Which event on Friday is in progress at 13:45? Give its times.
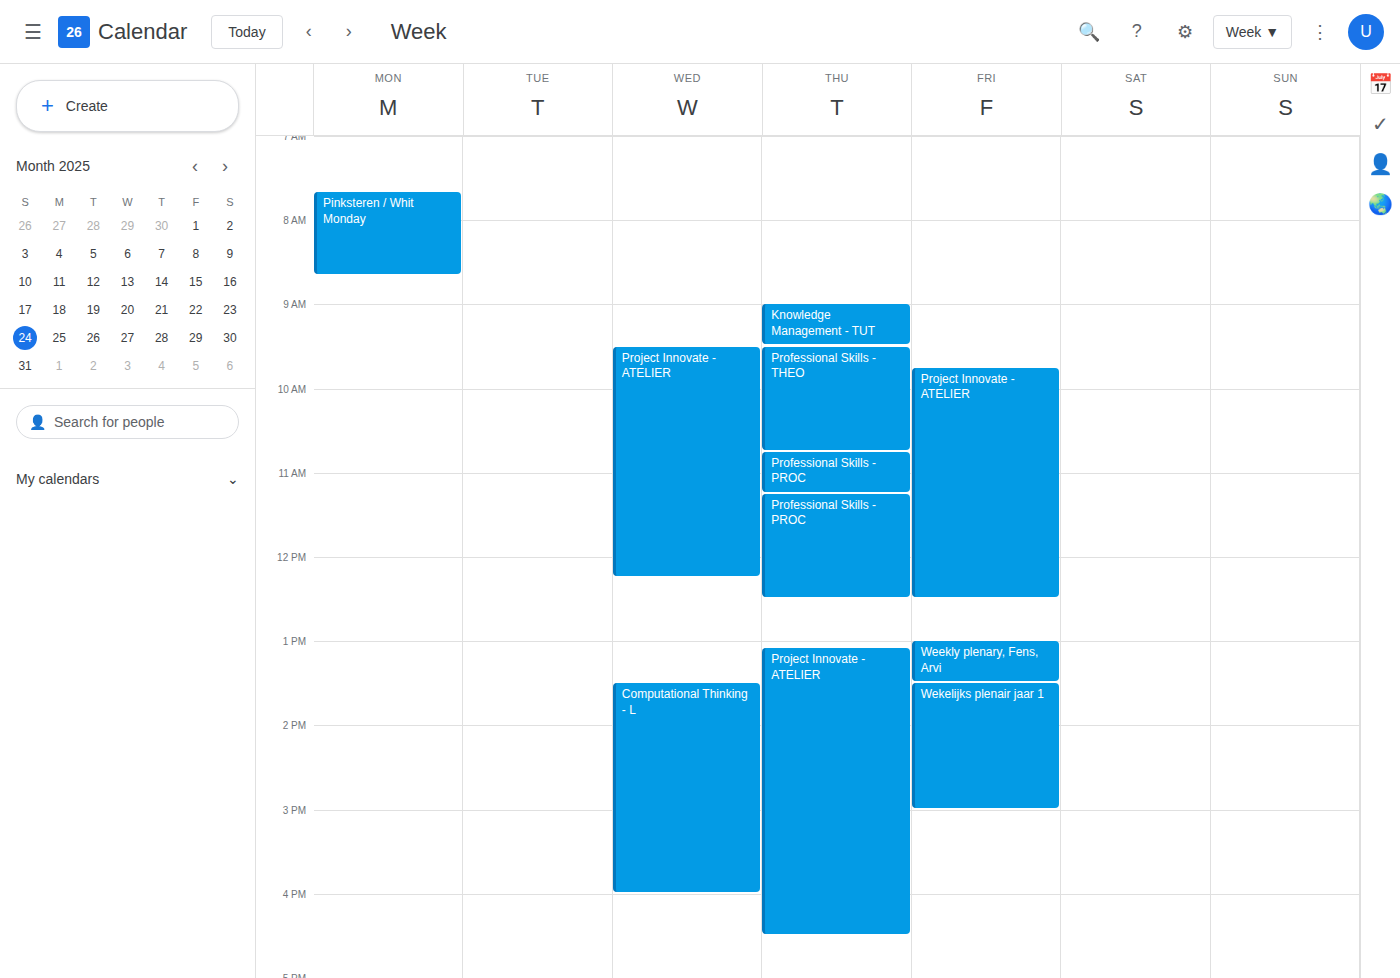
"Wekelijks plenair jaar 1", 13:30 to 15:00